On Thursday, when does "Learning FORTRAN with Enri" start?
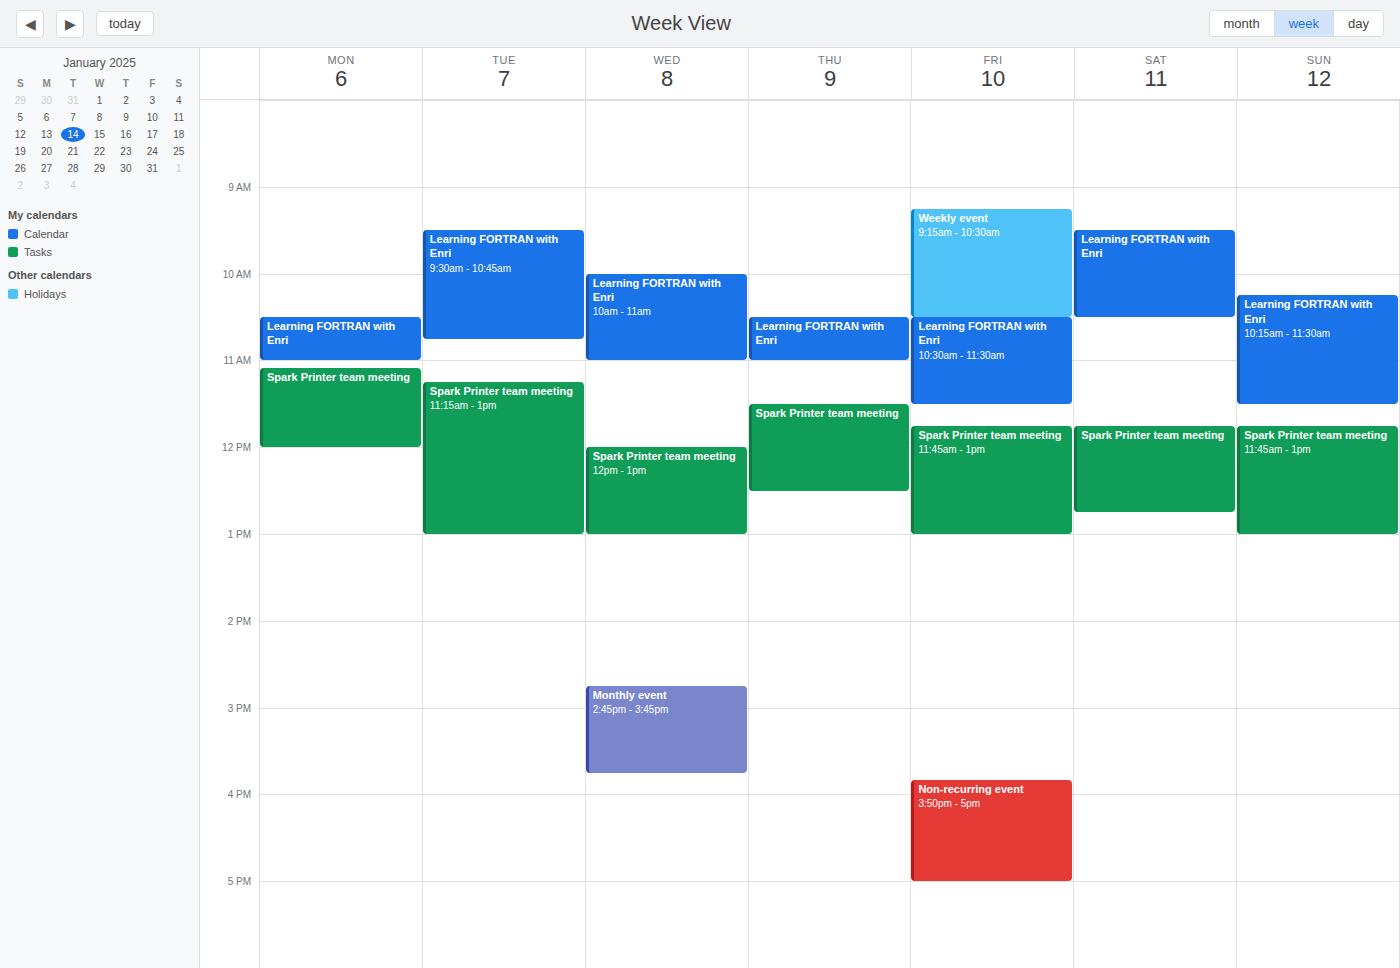
10:30 AM